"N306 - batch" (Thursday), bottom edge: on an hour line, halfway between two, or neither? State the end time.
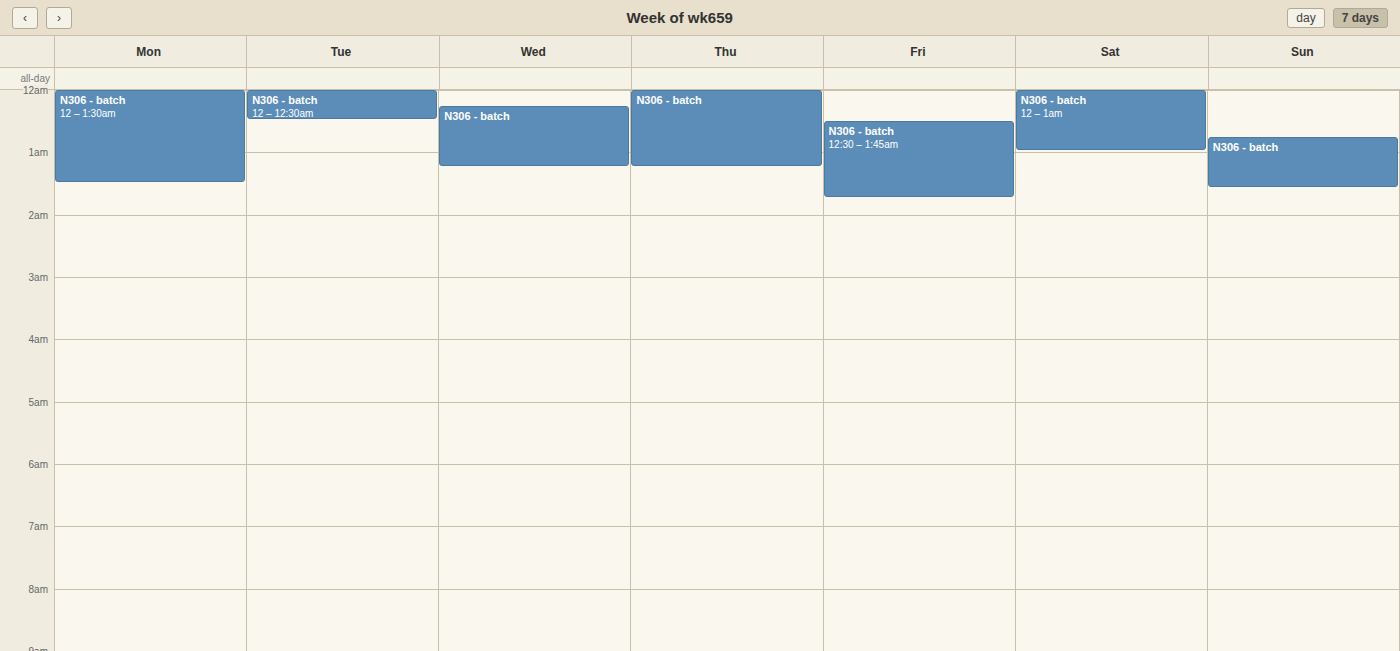
01:15 -- neither: a quarter of the way from the 01:00 line to the 02:00 line.